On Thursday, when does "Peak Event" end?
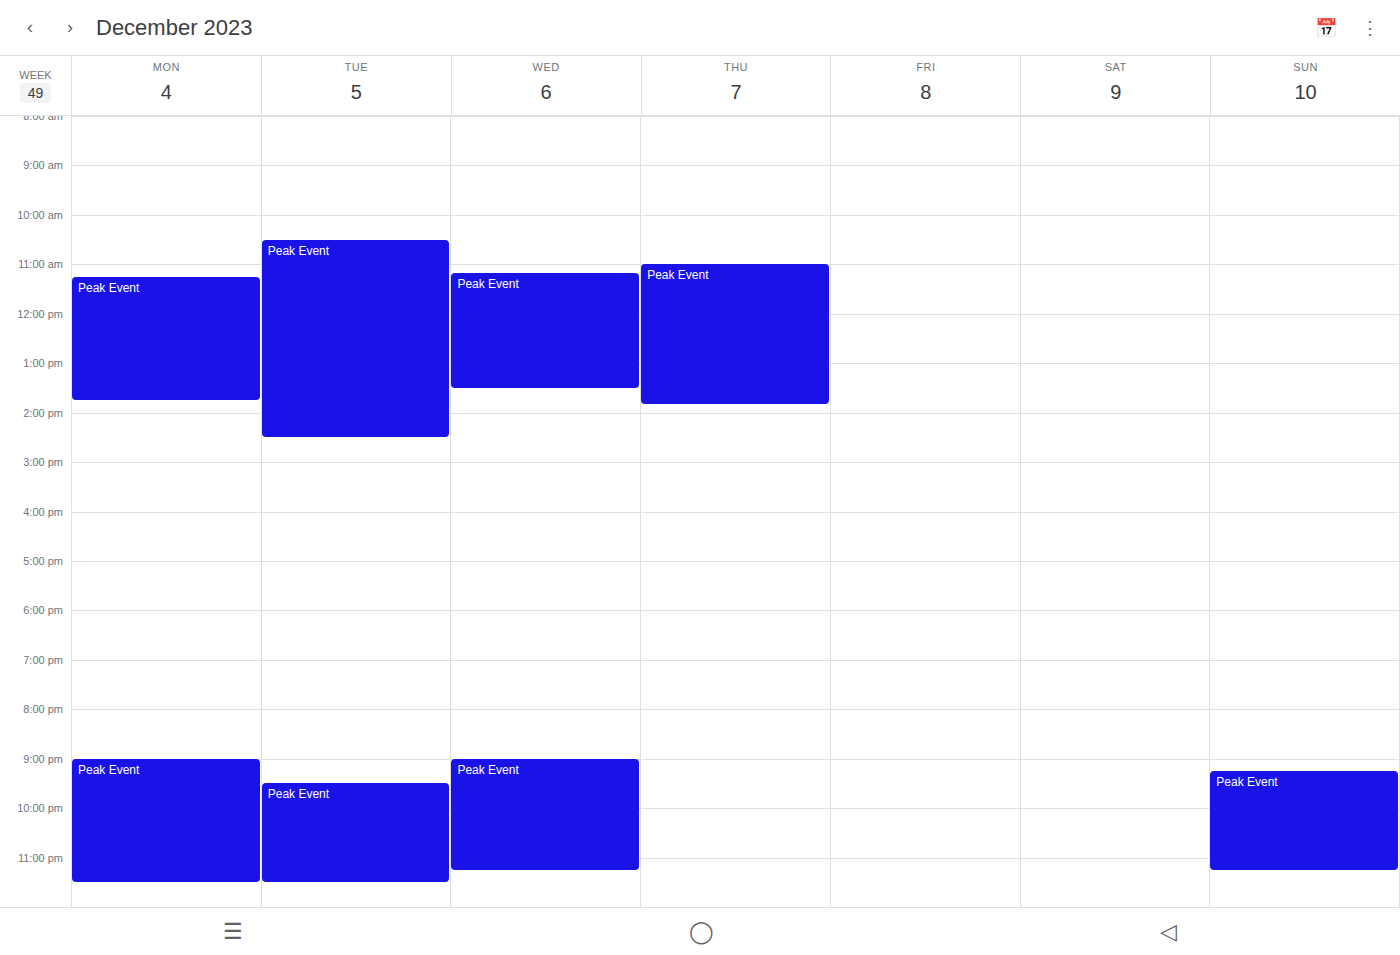
1:50 PM